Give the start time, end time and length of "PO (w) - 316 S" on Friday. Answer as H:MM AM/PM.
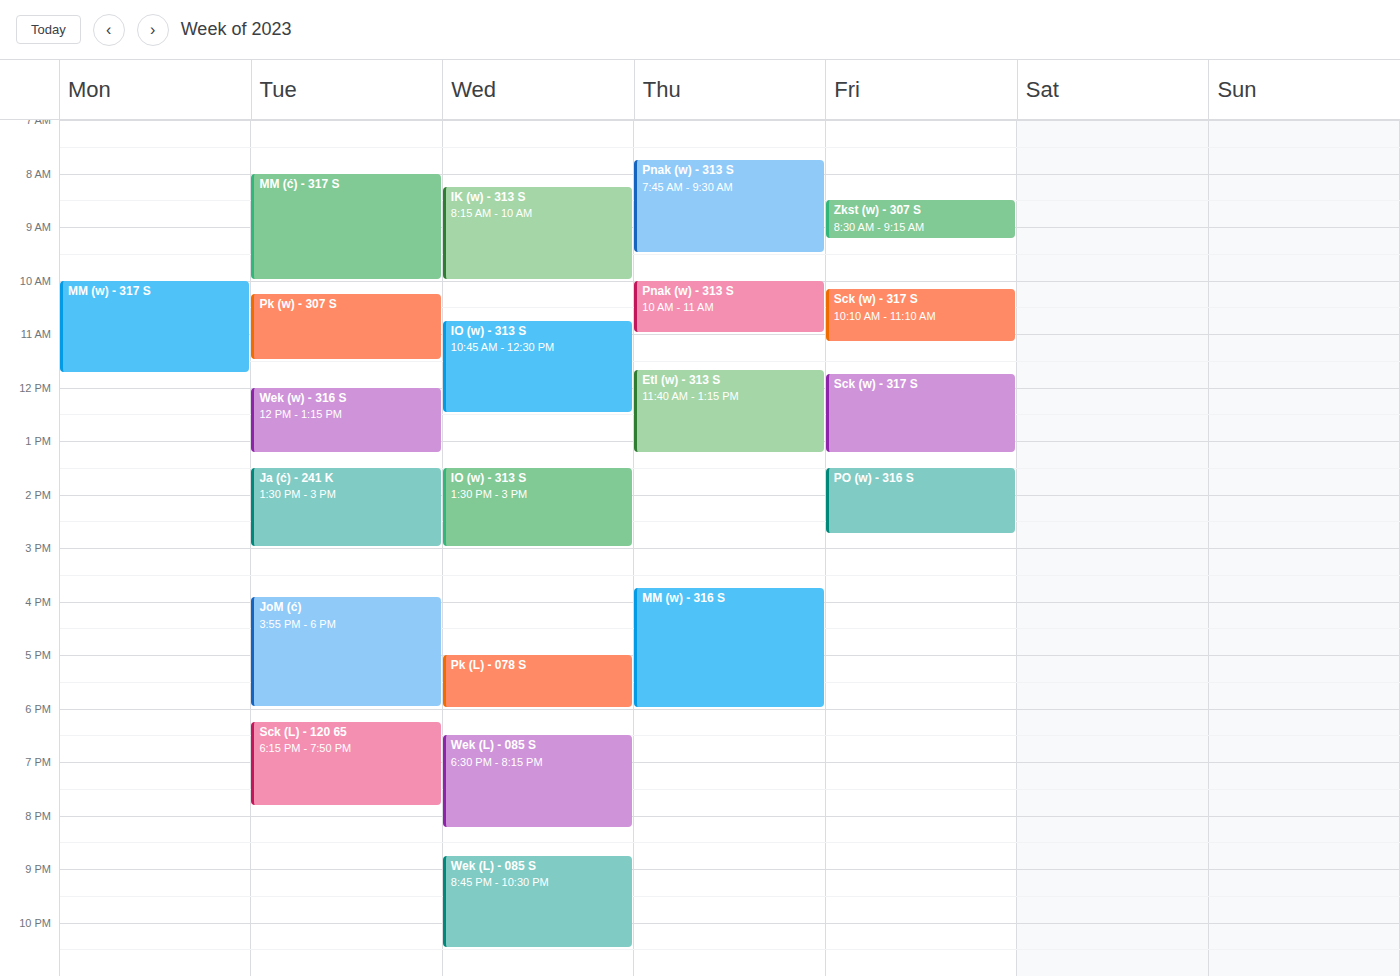
1:30 PM to 2:45 PM, 1 hour 15 minutes